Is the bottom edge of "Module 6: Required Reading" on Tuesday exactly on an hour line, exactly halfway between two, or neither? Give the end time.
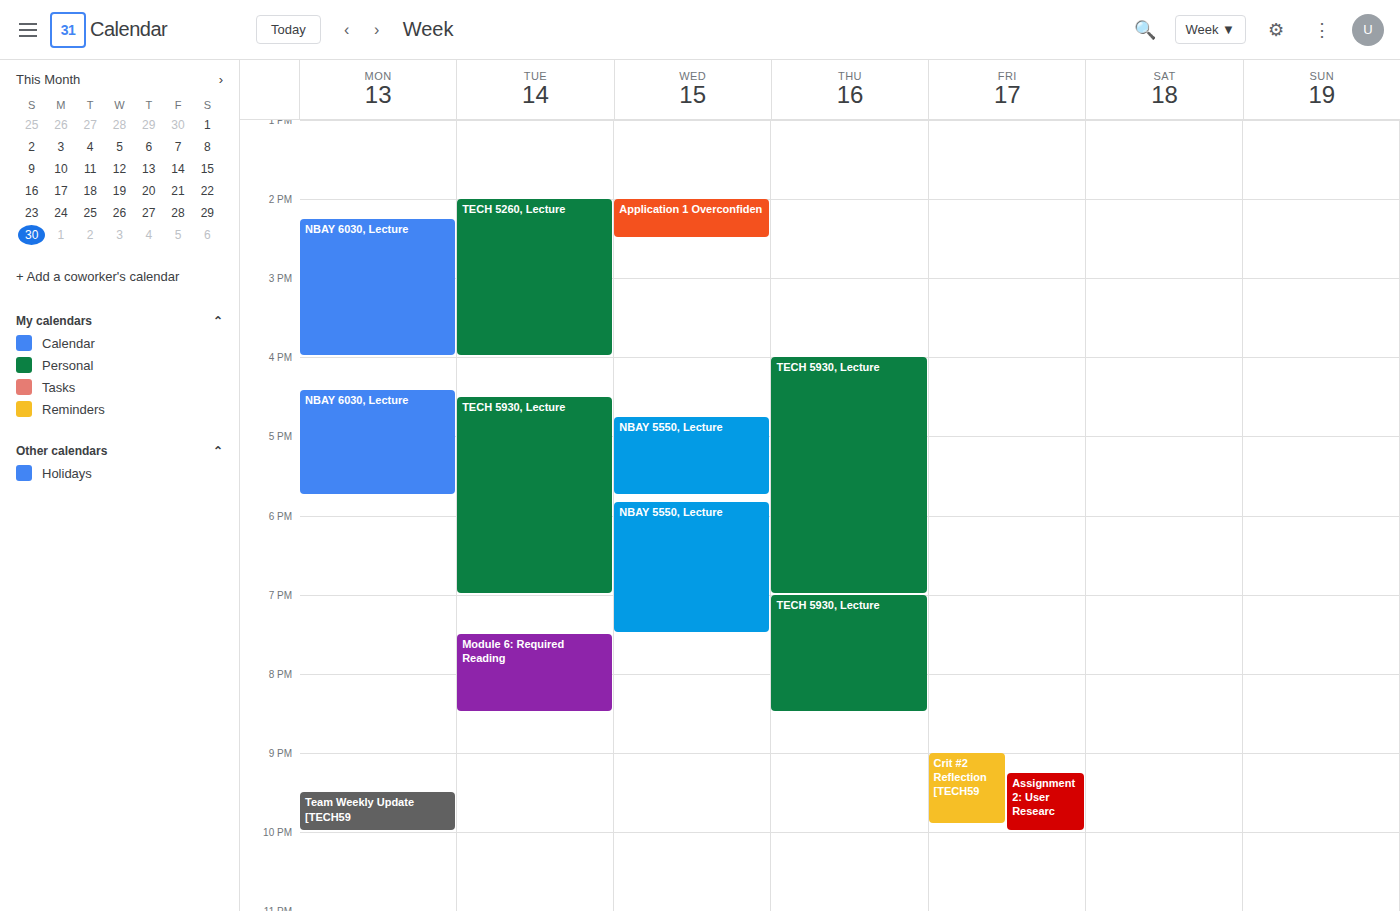
8:30 PM -- halfway between the 8 PM and 9 PM lines.